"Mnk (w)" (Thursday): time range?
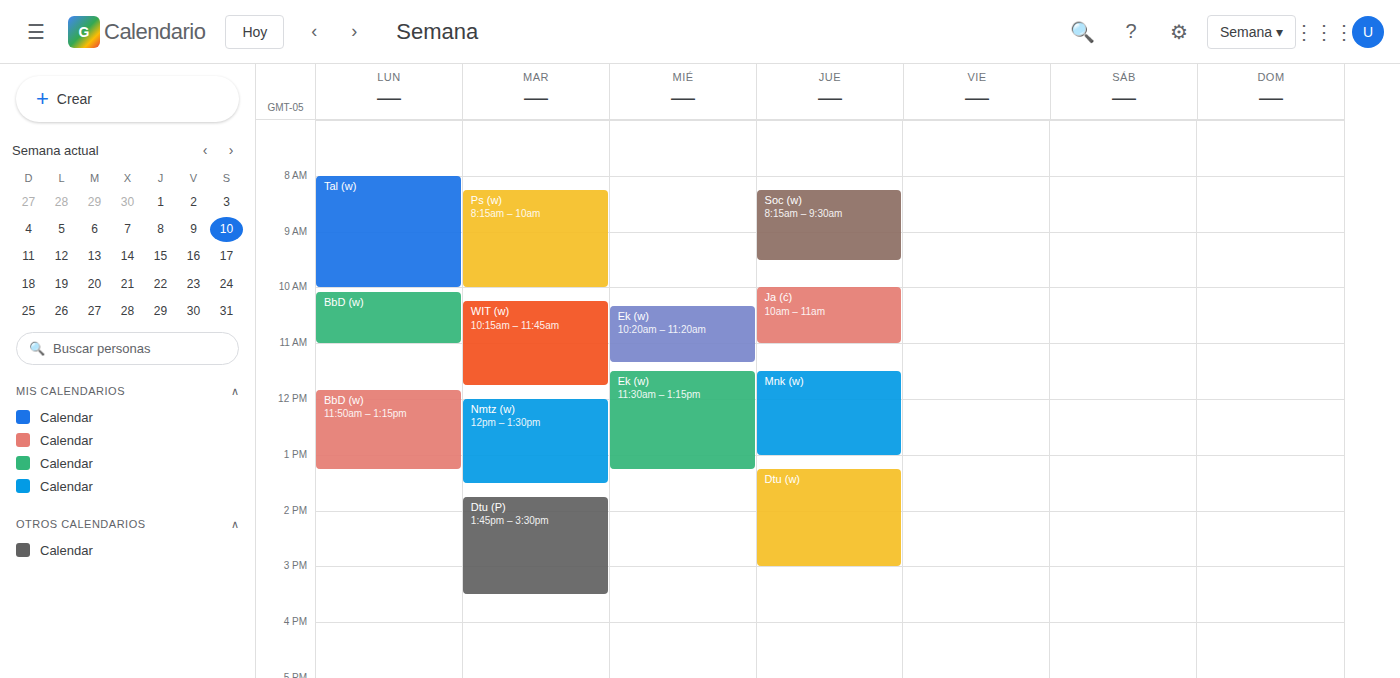
11:30 AM to 1:00 PM